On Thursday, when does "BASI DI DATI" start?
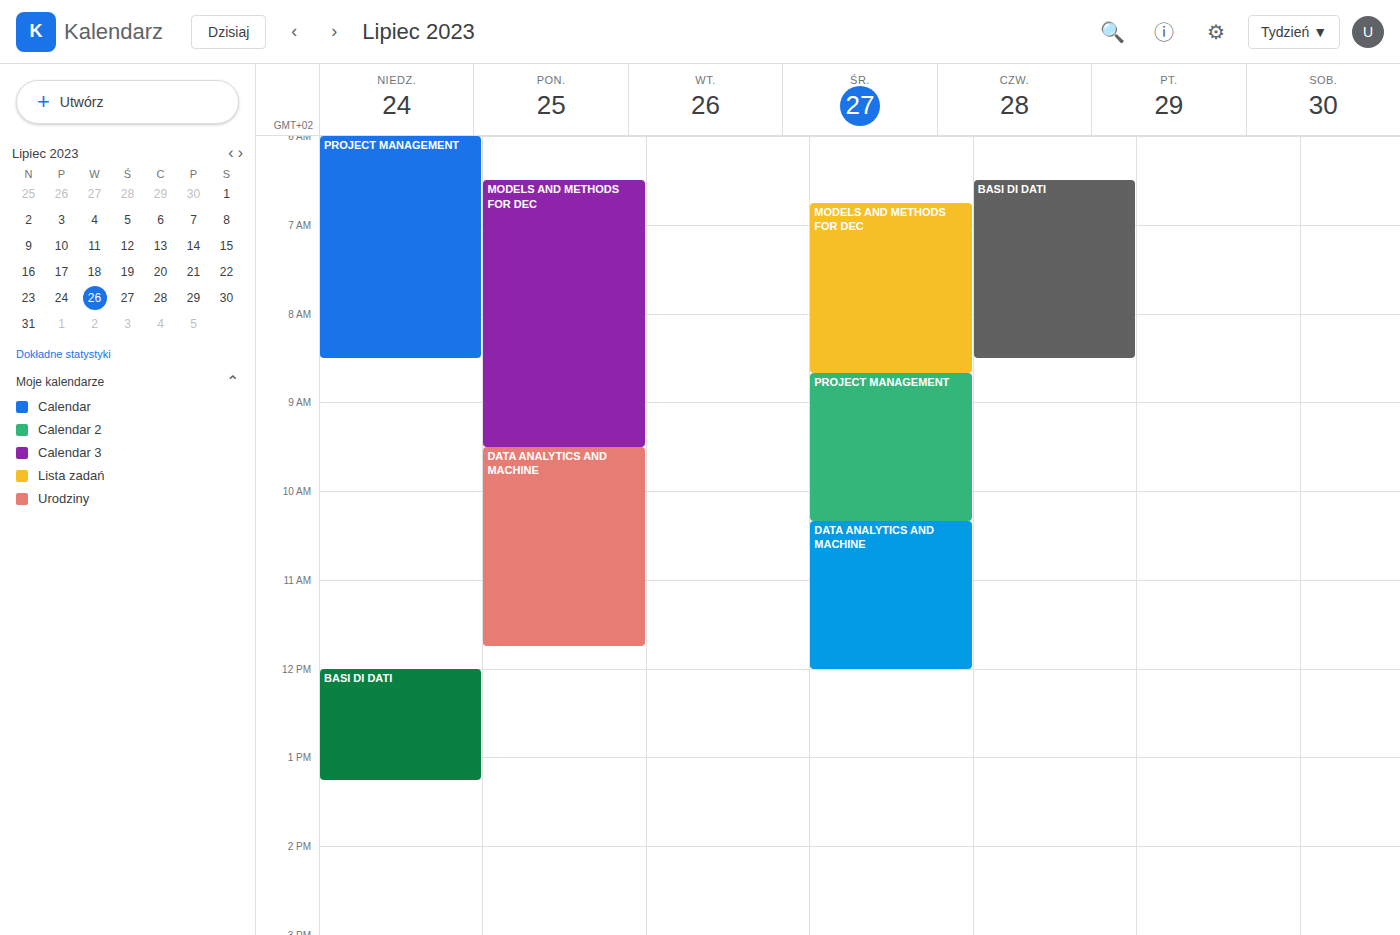
6:30 AM